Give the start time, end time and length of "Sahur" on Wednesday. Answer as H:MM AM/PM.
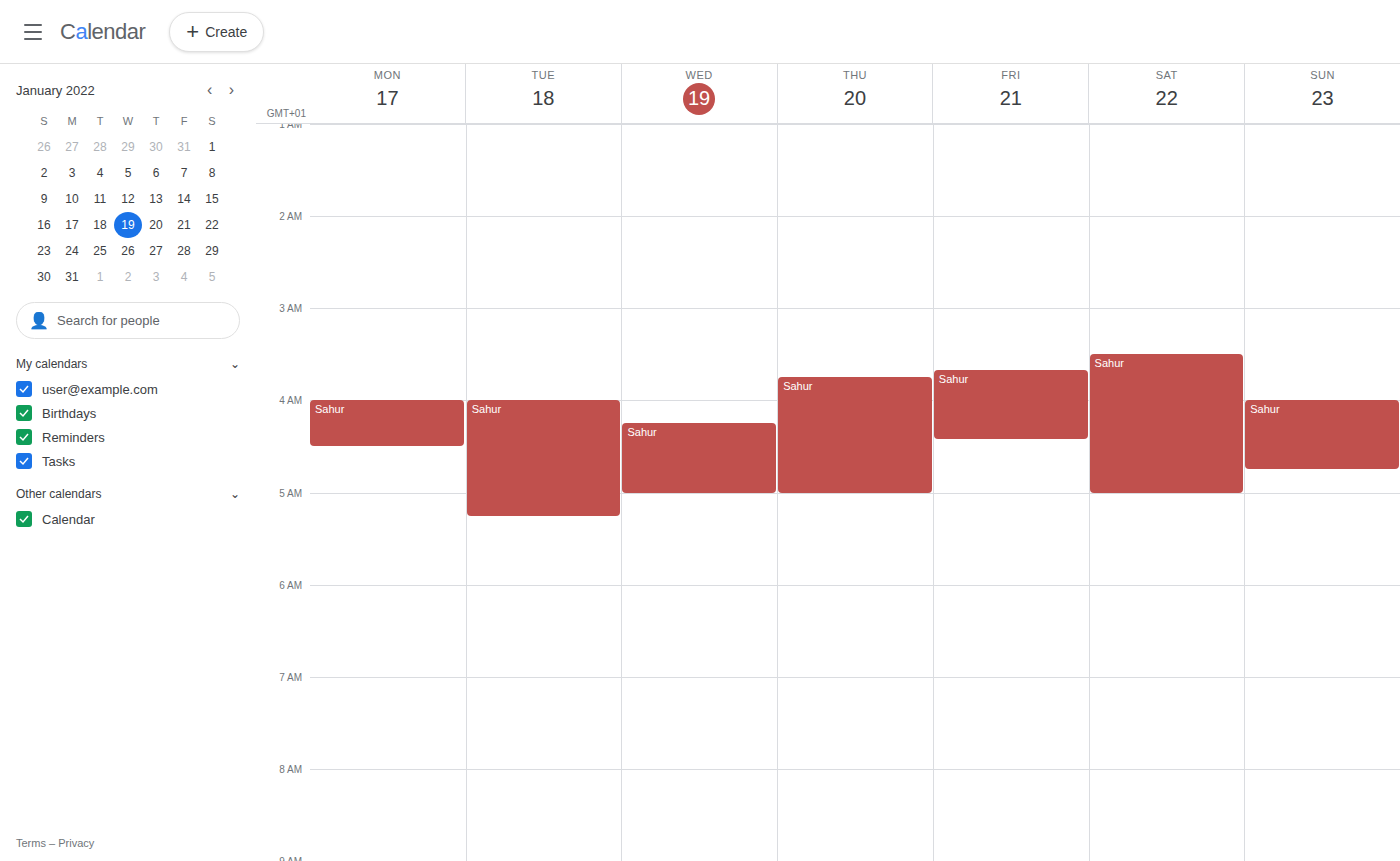
4:15 AM to 5:00 AM, 45 minutes